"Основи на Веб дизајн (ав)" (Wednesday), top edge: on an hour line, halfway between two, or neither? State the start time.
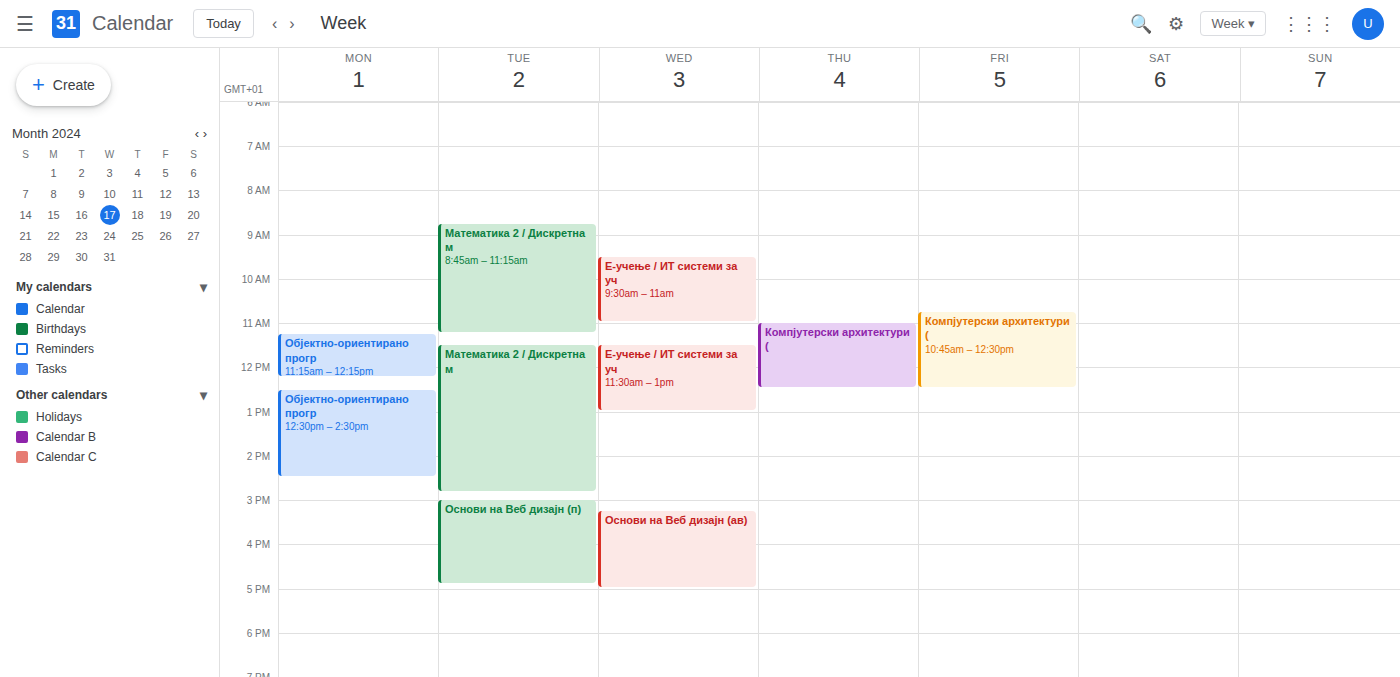
15:15 -- neither: a quarter of the way from the 15:00 line to the 16:00 line.